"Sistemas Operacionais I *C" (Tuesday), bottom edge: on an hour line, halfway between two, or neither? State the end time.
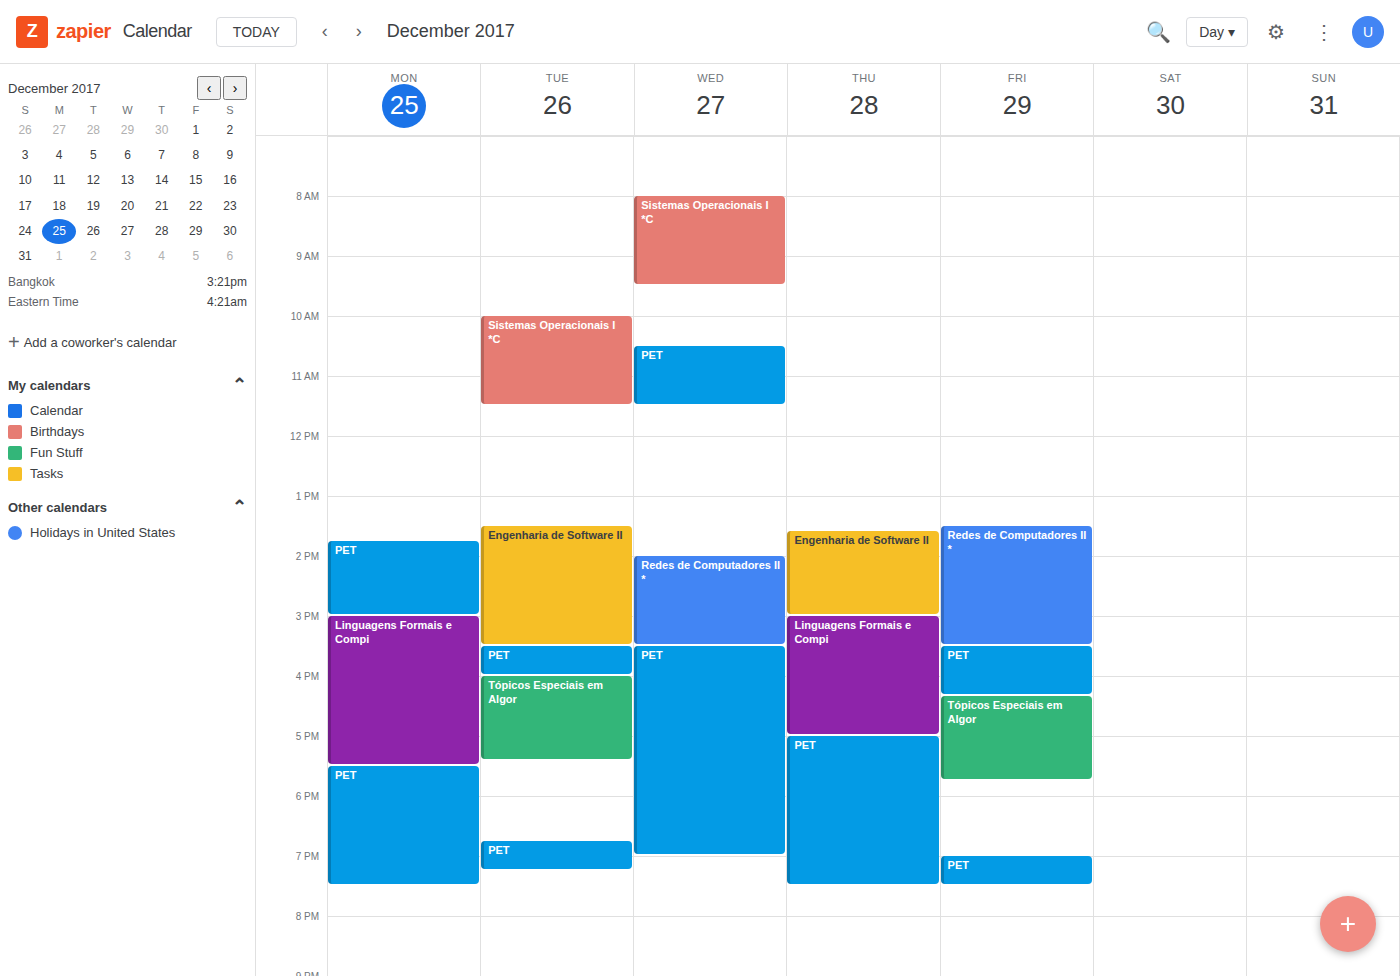
11:30 AM -- halfway between the 11 AM and 12 PM lines.